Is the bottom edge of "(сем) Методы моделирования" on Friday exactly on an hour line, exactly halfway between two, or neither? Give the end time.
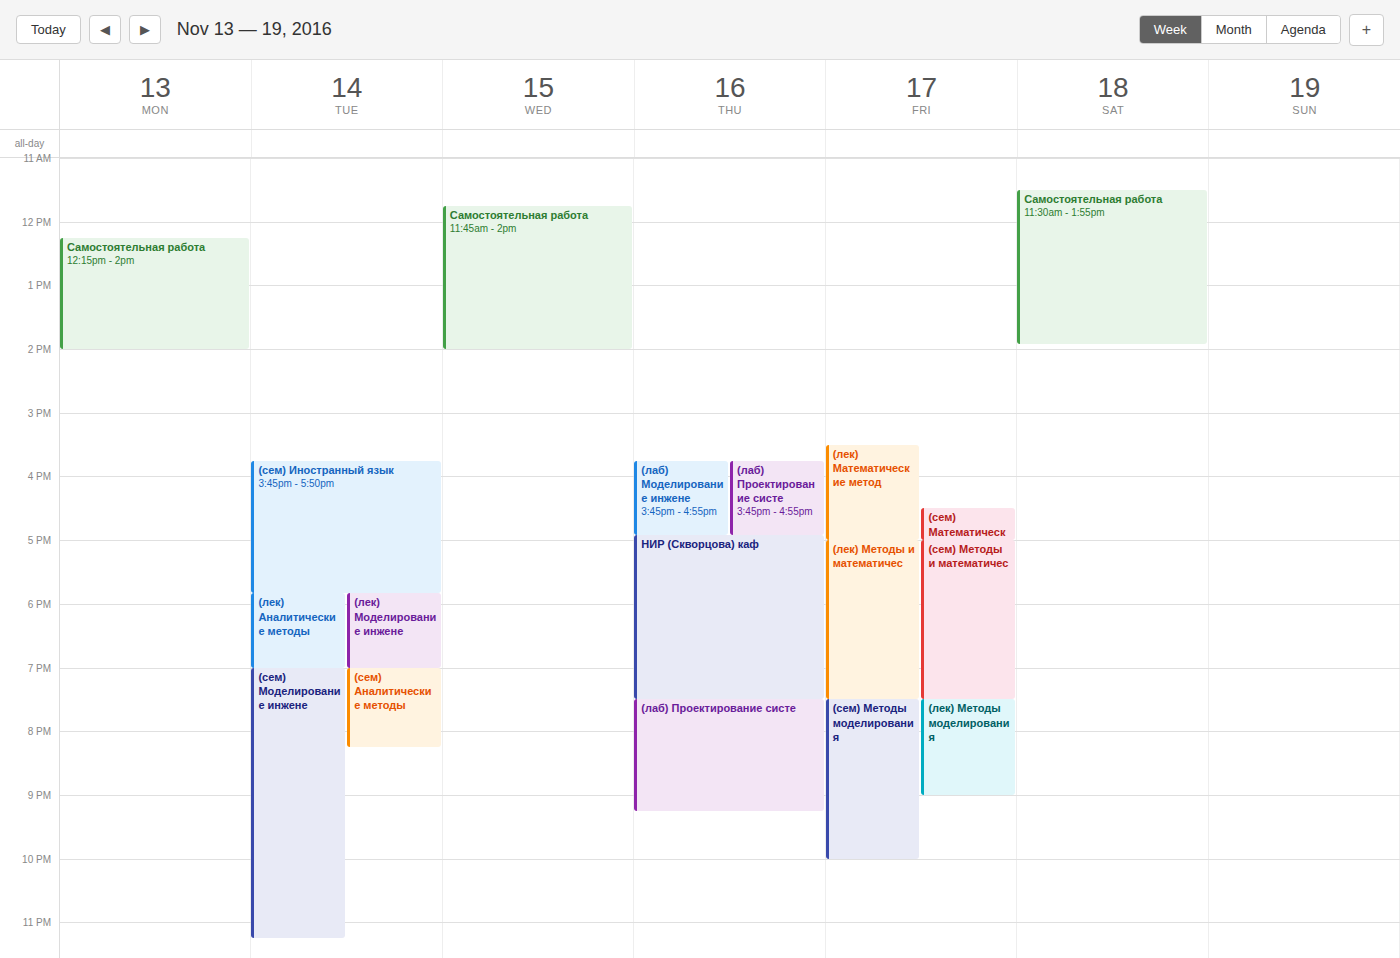
10:00 PM -- exactly on the 10 PM line.